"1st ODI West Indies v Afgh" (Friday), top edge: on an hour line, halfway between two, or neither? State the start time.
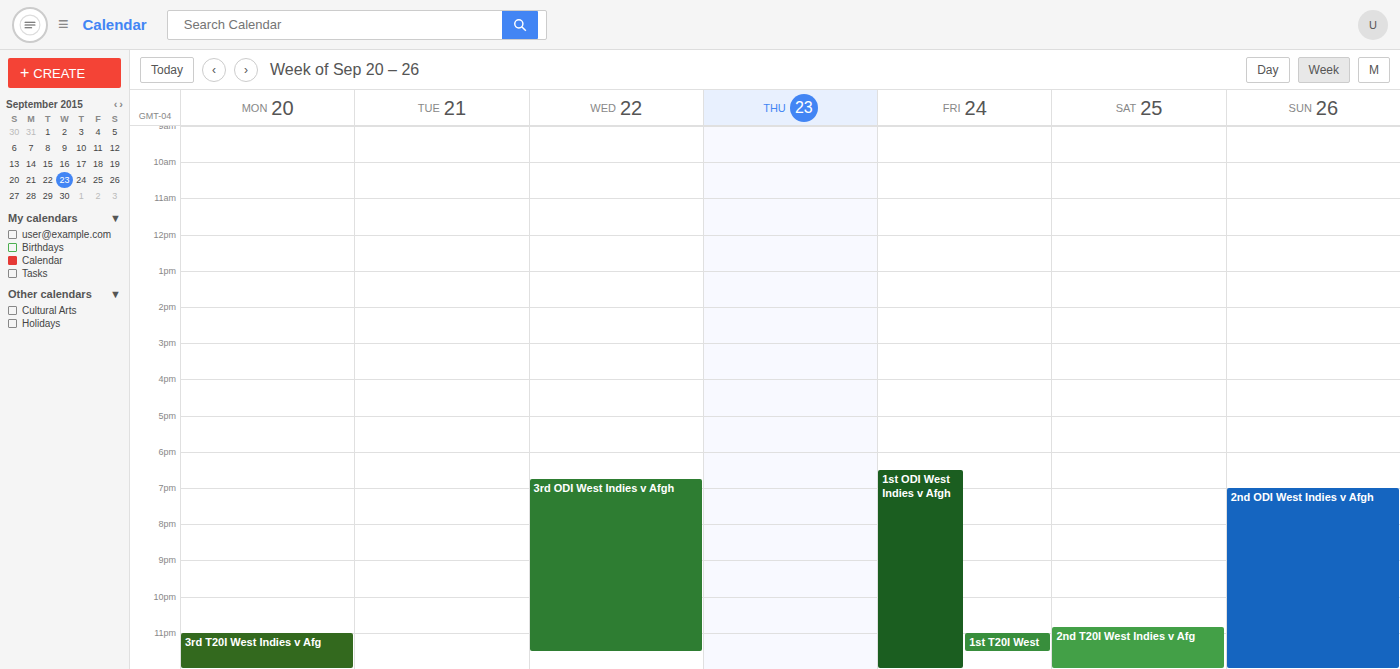
6:30 PM -- halfway between the 6 PM and 7 PM lines.